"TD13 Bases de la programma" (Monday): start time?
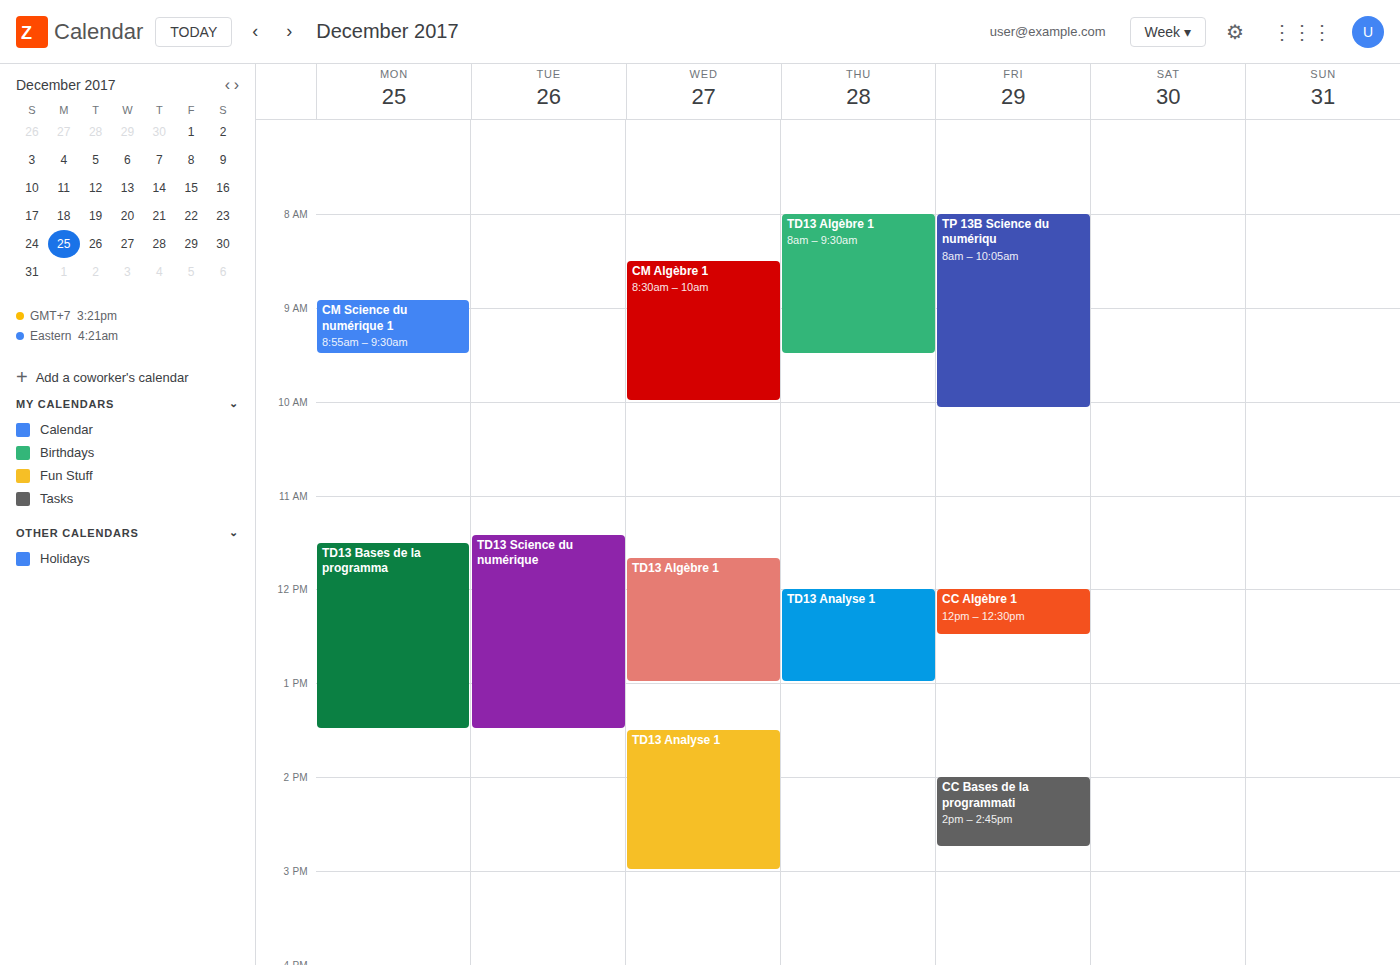
11:30 AM